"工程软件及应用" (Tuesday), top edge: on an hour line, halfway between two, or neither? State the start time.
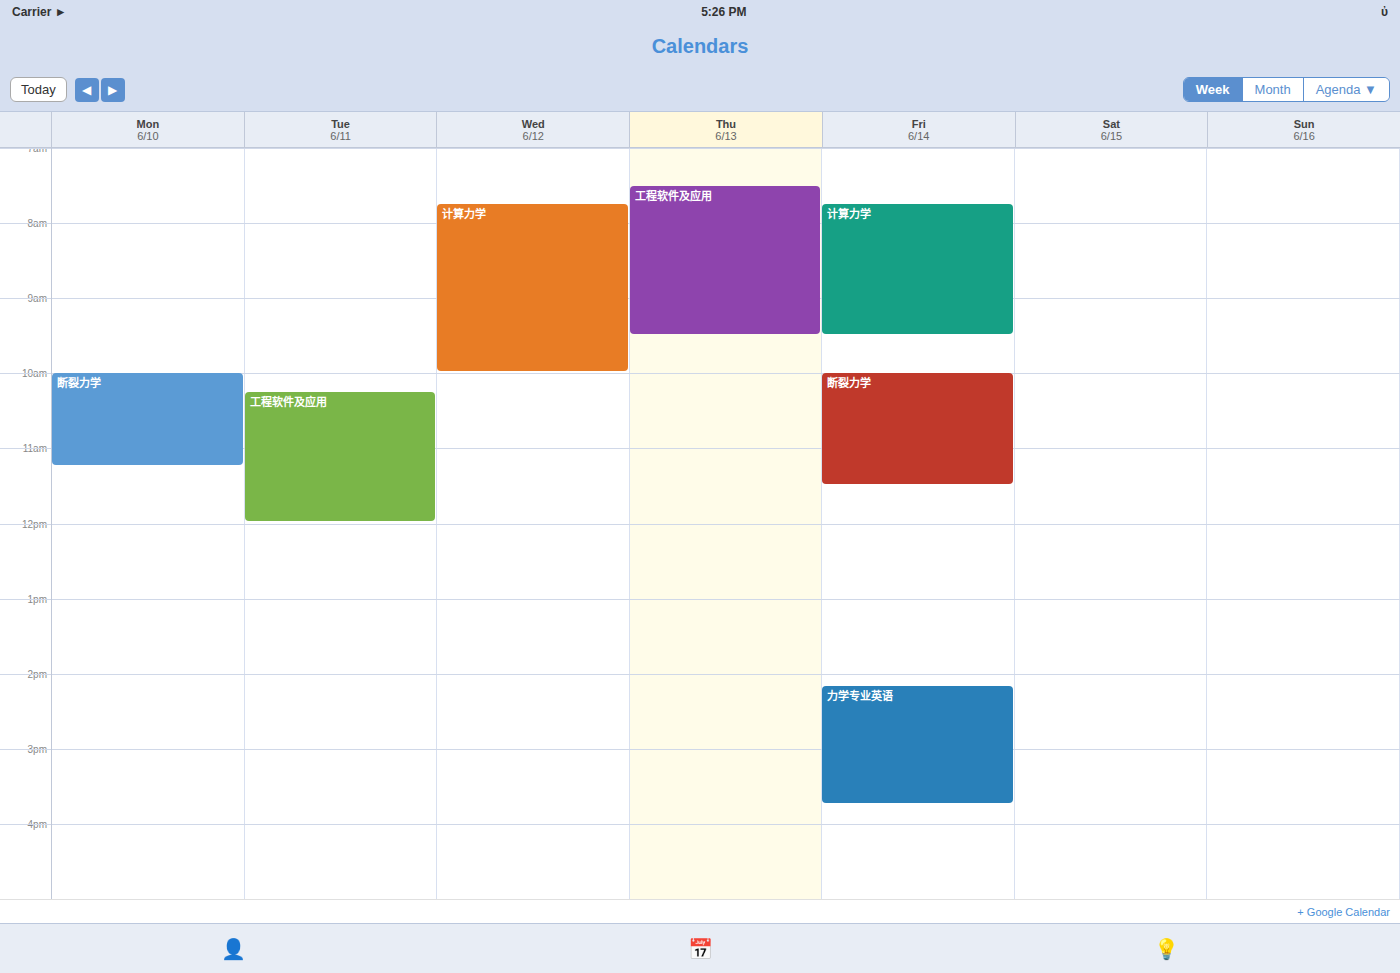
10:15 AM -- neither: a quarter of the way from the 10 AM line to the 11 AM line.